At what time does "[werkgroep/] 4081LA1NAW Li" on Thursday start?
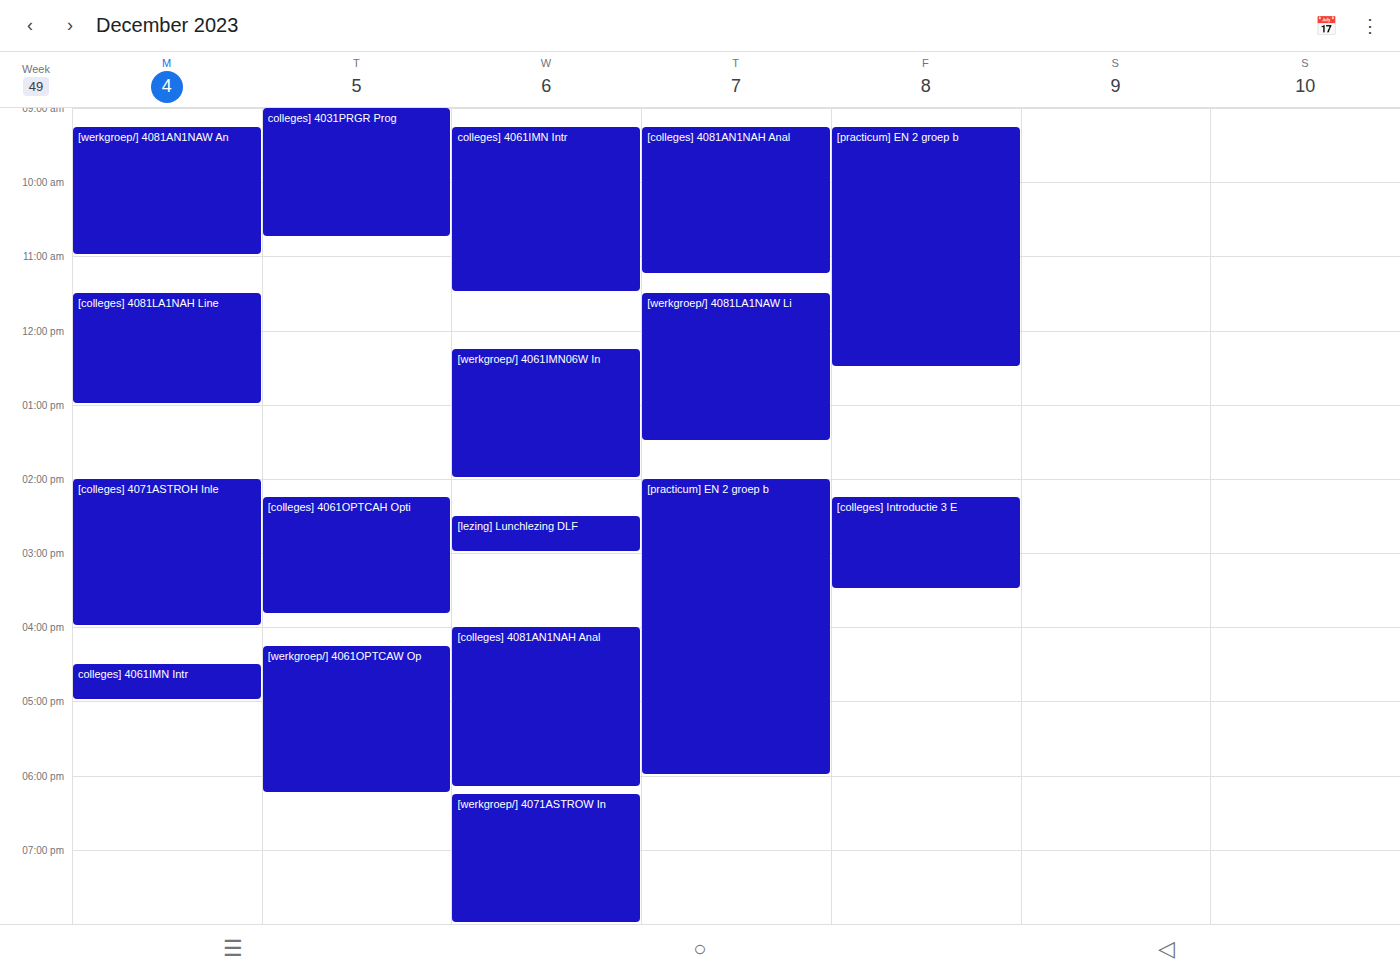
11:30 AM